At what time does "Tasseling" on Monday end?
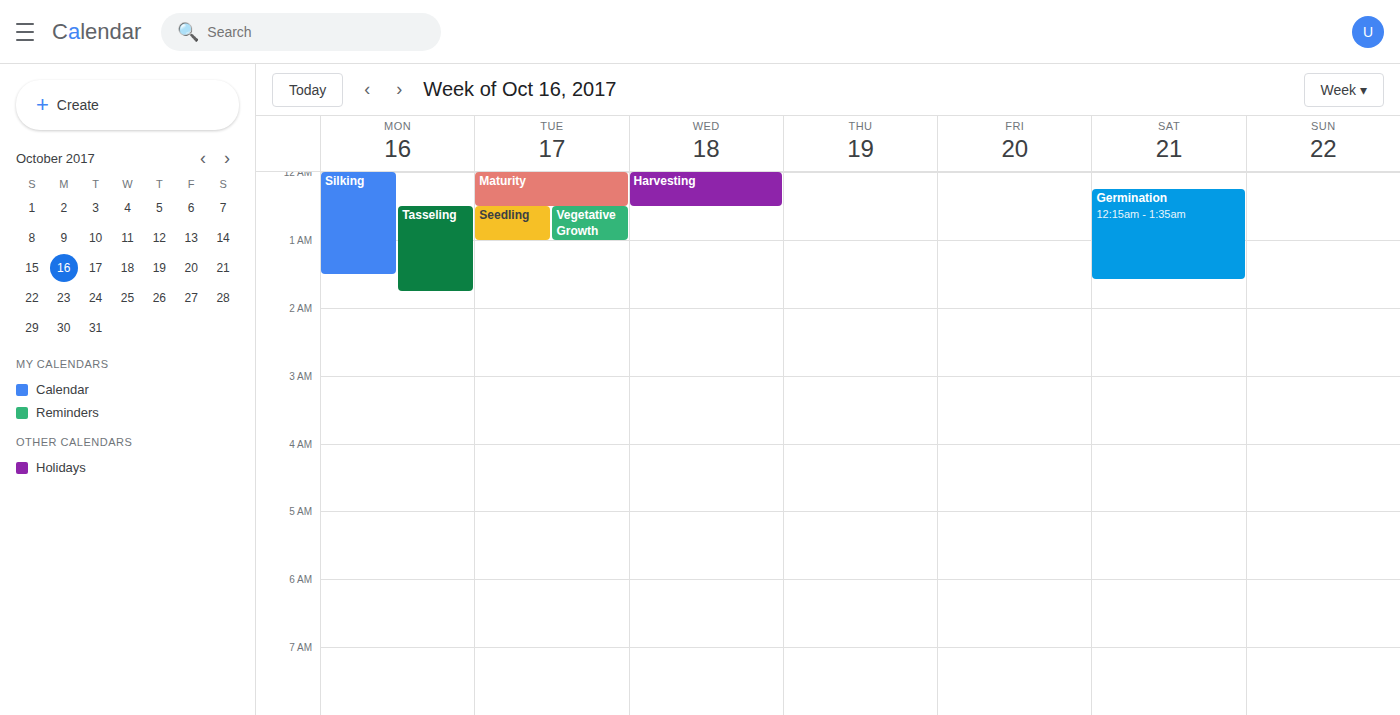
1:45 AM